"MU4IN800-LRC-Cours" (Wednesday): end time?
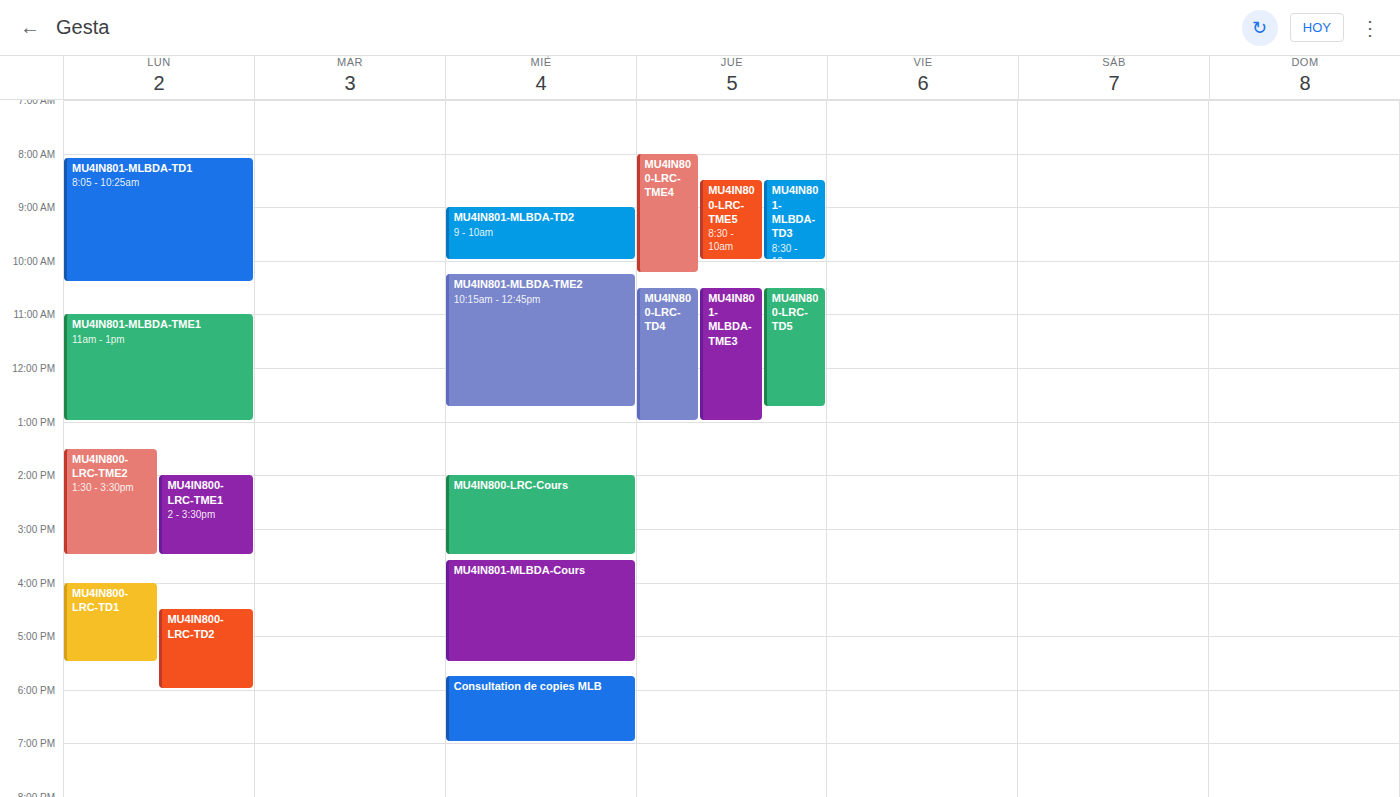
3:30 PM